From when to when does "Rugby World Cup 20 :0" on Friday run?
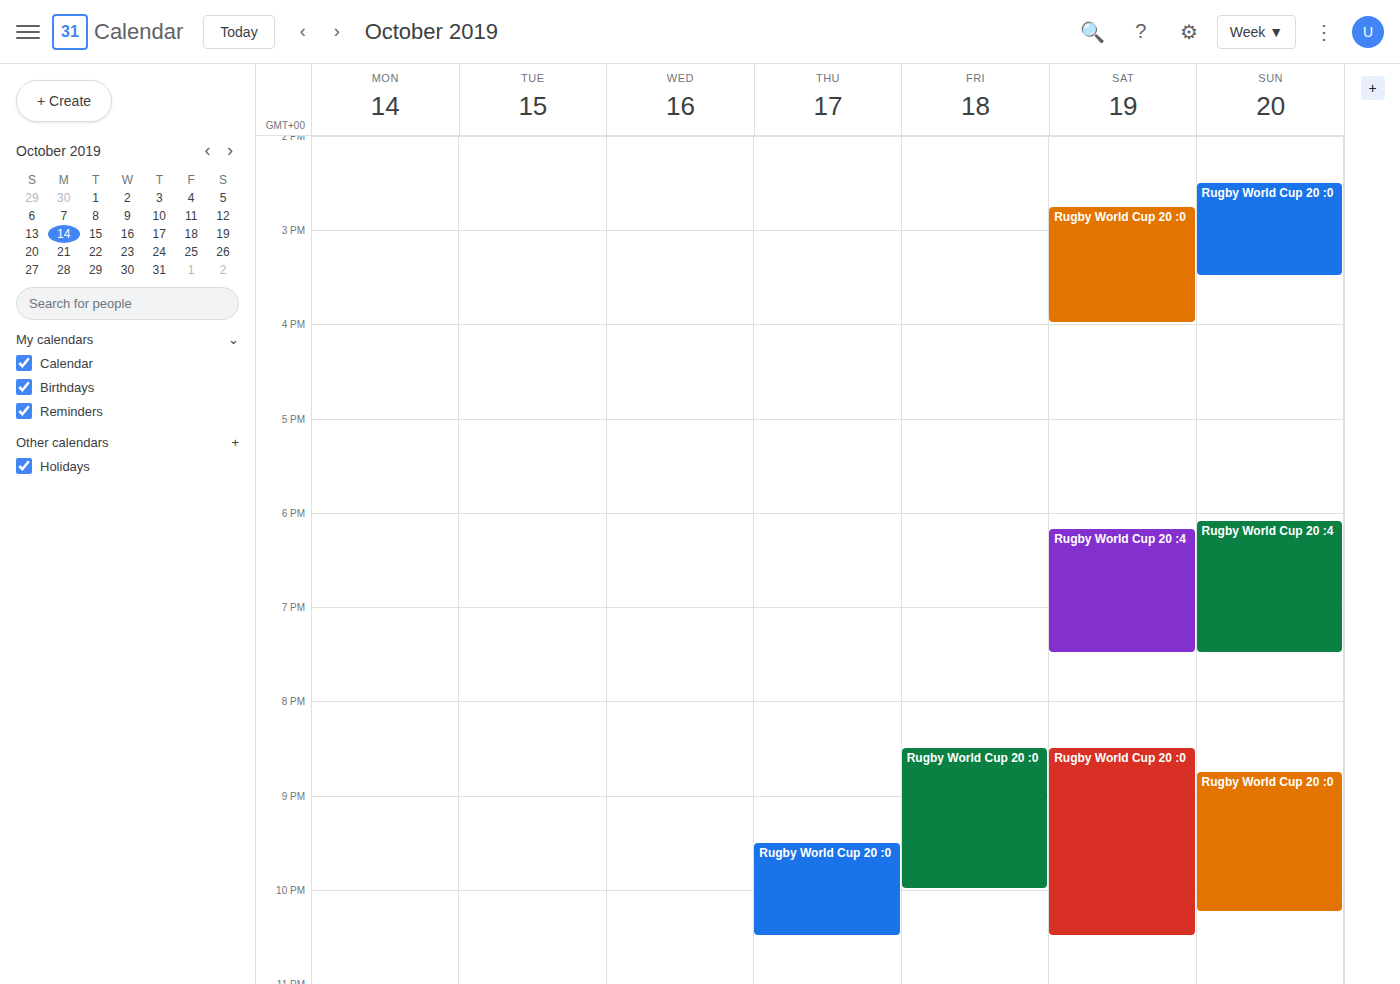
8:30 PM to 10:00 PM